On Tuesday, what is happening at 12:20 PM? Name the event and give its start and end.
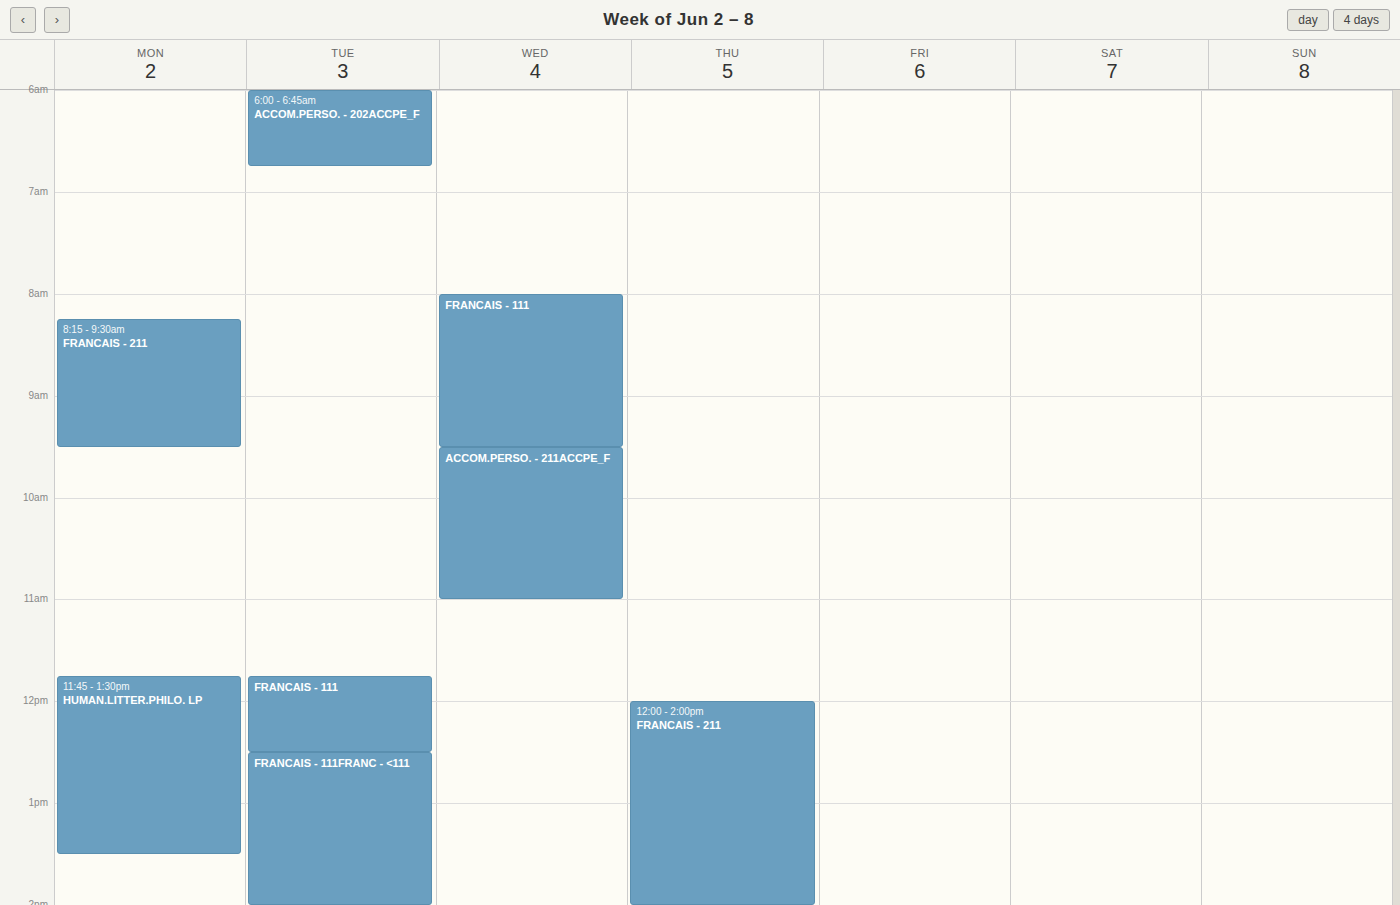
"FRANCAIS - 111", 11:45 AM to 12:30 PM